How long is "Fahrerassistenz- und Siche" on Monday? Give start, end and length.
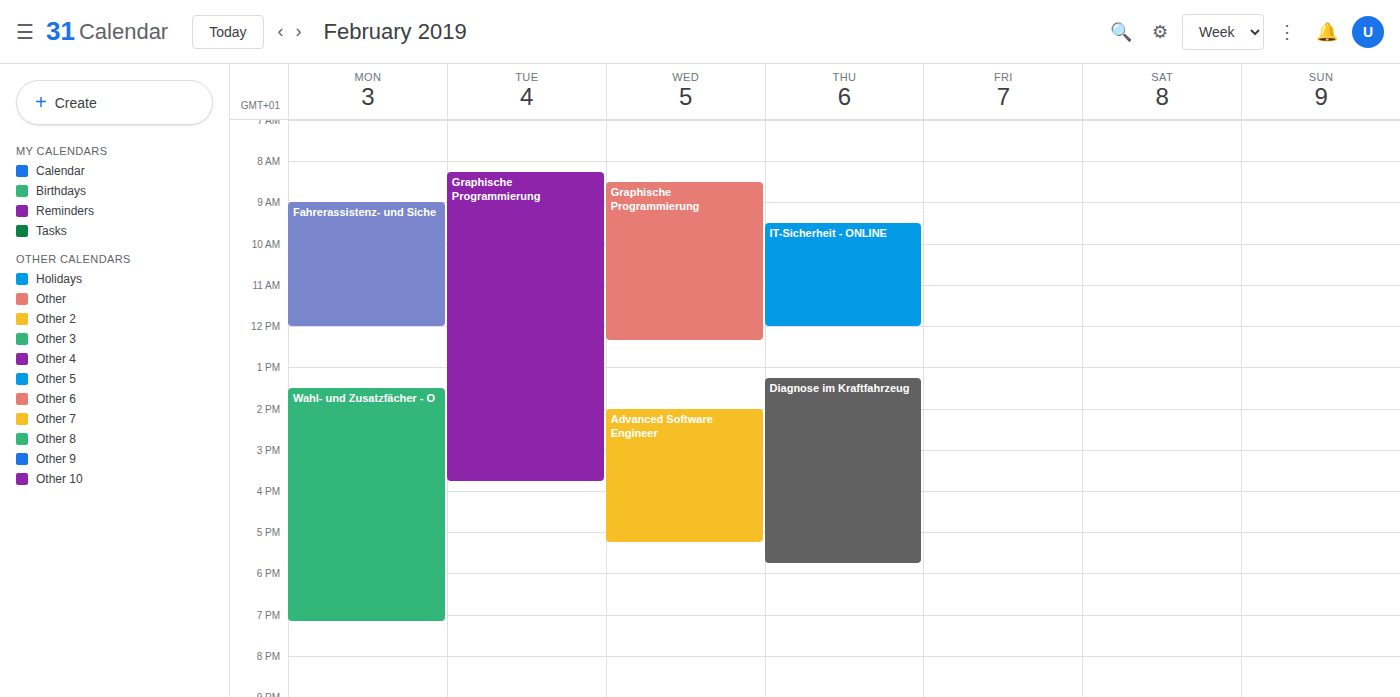
9:00 AM to 12:00 PM, 3 hours